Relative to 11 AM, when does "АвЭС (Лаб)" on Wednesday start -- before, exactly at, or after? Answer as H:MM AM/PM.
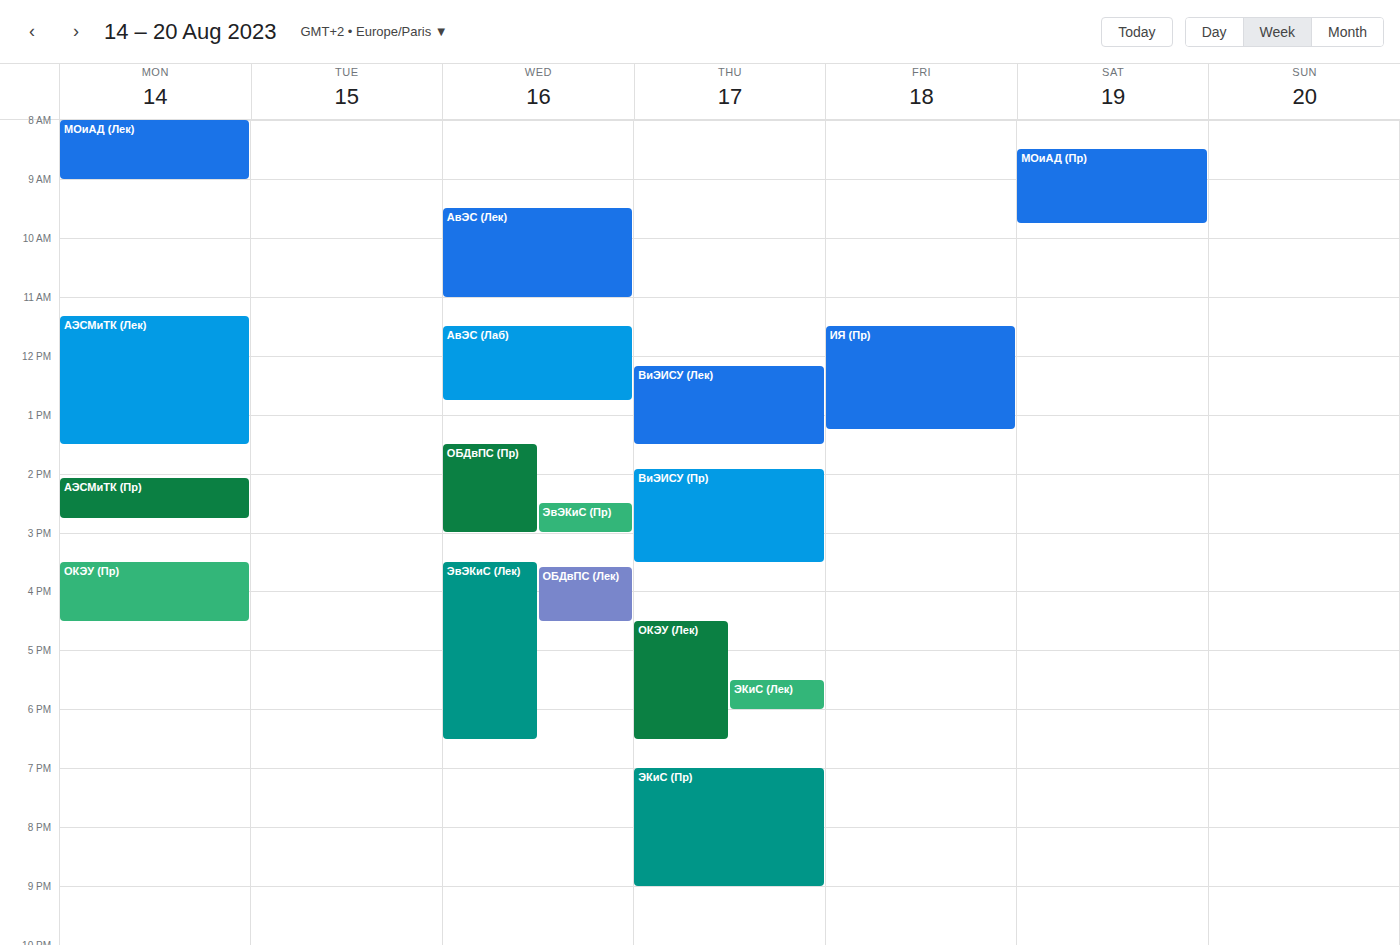
11:30 AM -- after 11 AM, 30 minutes below the 11 AM line.